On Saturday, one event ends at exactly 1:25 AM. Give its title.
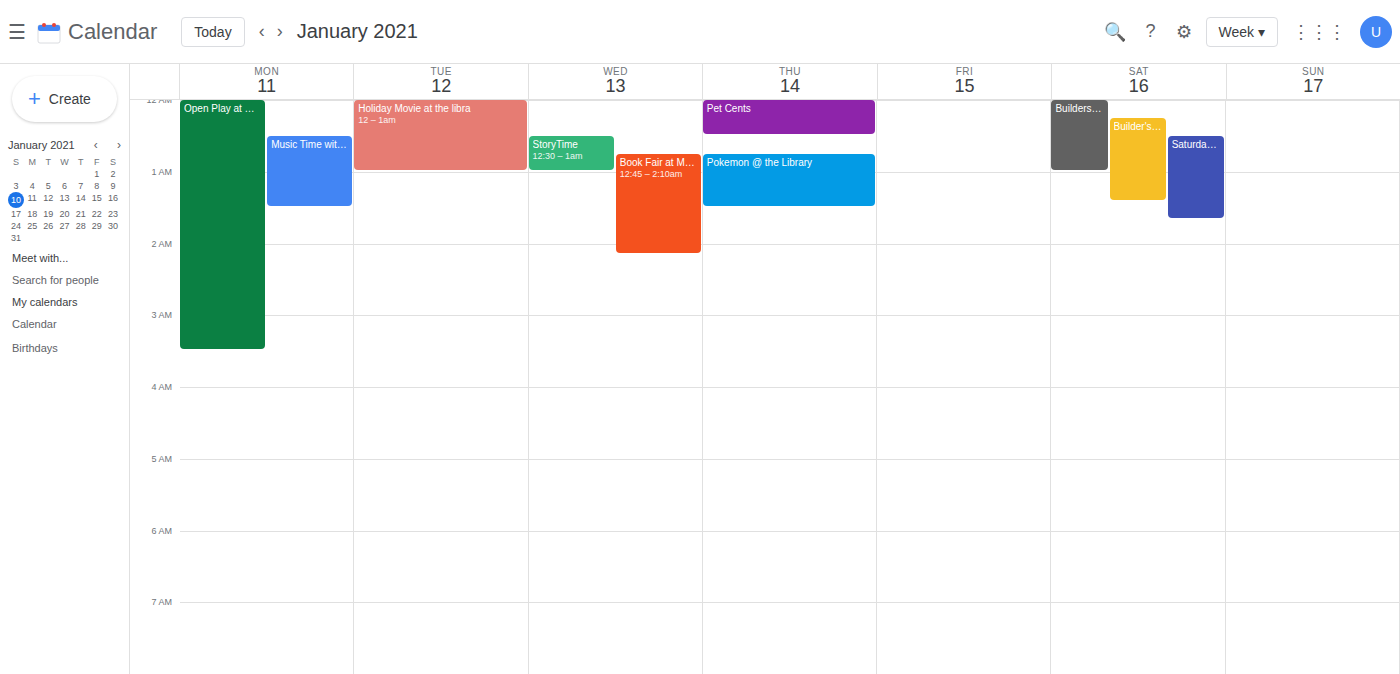
"Builder's Club at Minocqua"